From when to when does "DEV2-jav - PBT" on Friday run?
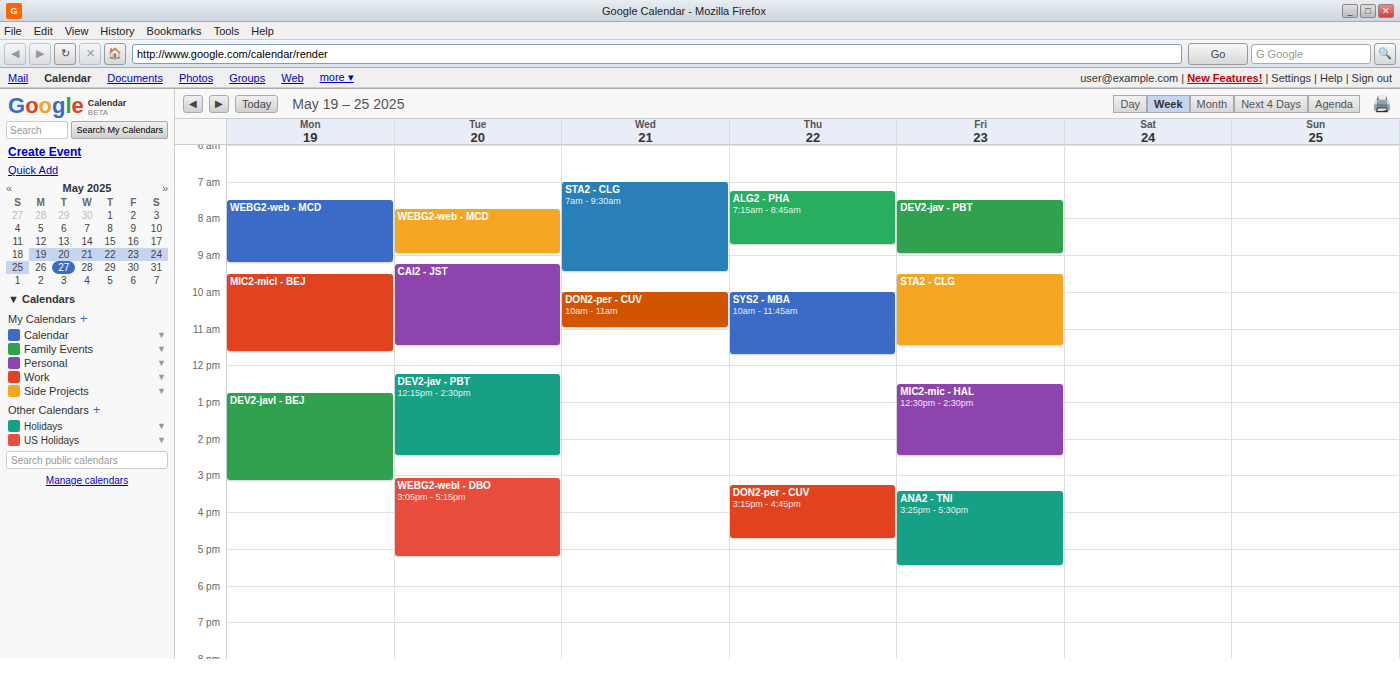
7:30 AM to 9:00 AM